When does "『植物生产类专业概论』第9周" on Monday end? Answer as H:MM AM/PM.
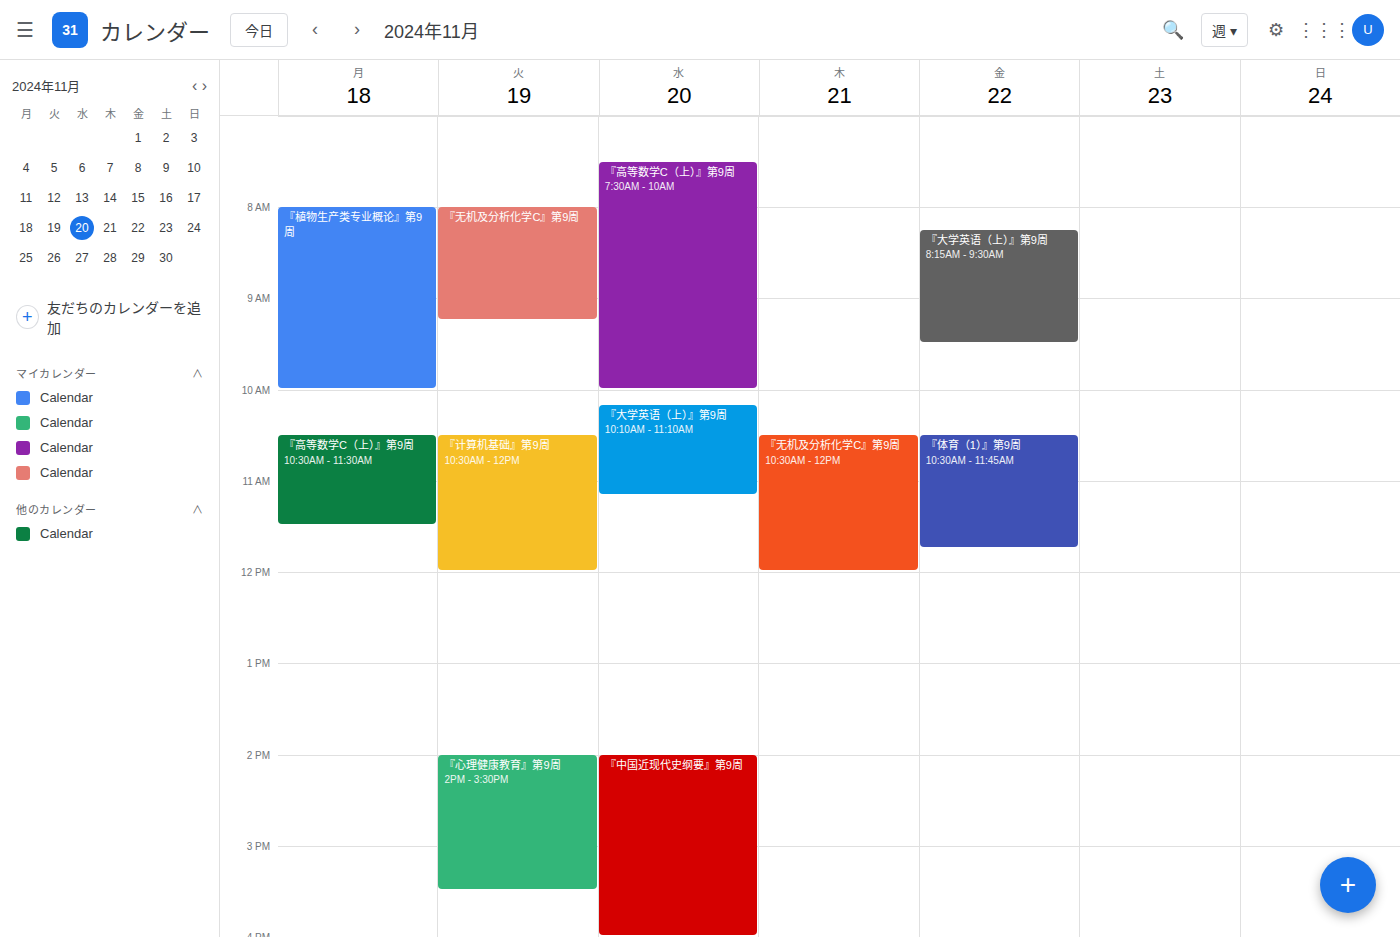
10:00 AM